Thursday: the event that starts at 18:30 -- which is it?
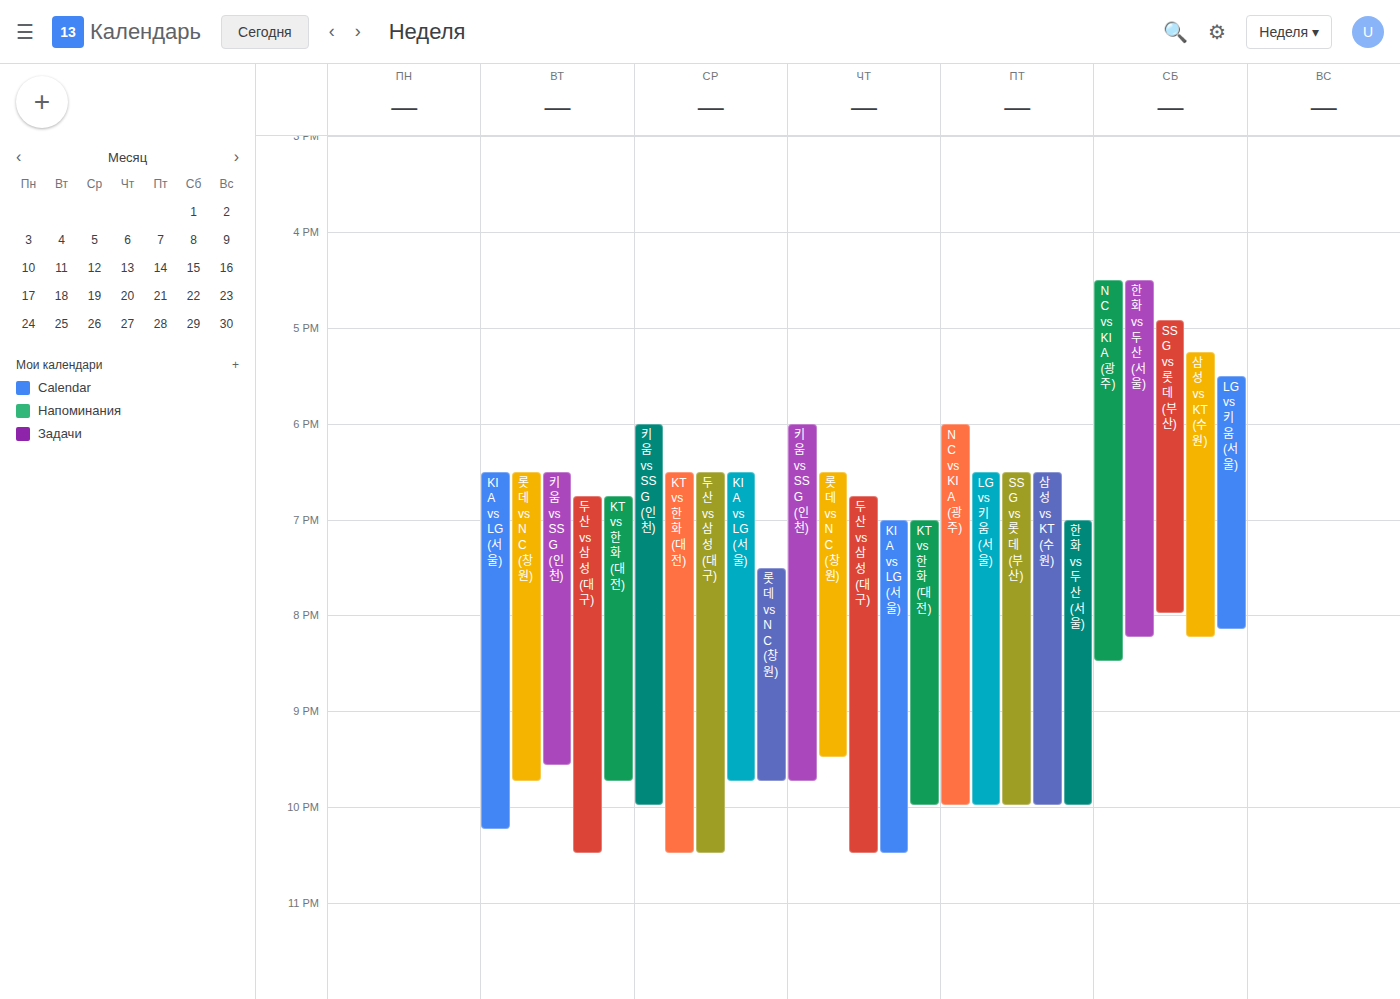
"롯데 vs NC (창원)"